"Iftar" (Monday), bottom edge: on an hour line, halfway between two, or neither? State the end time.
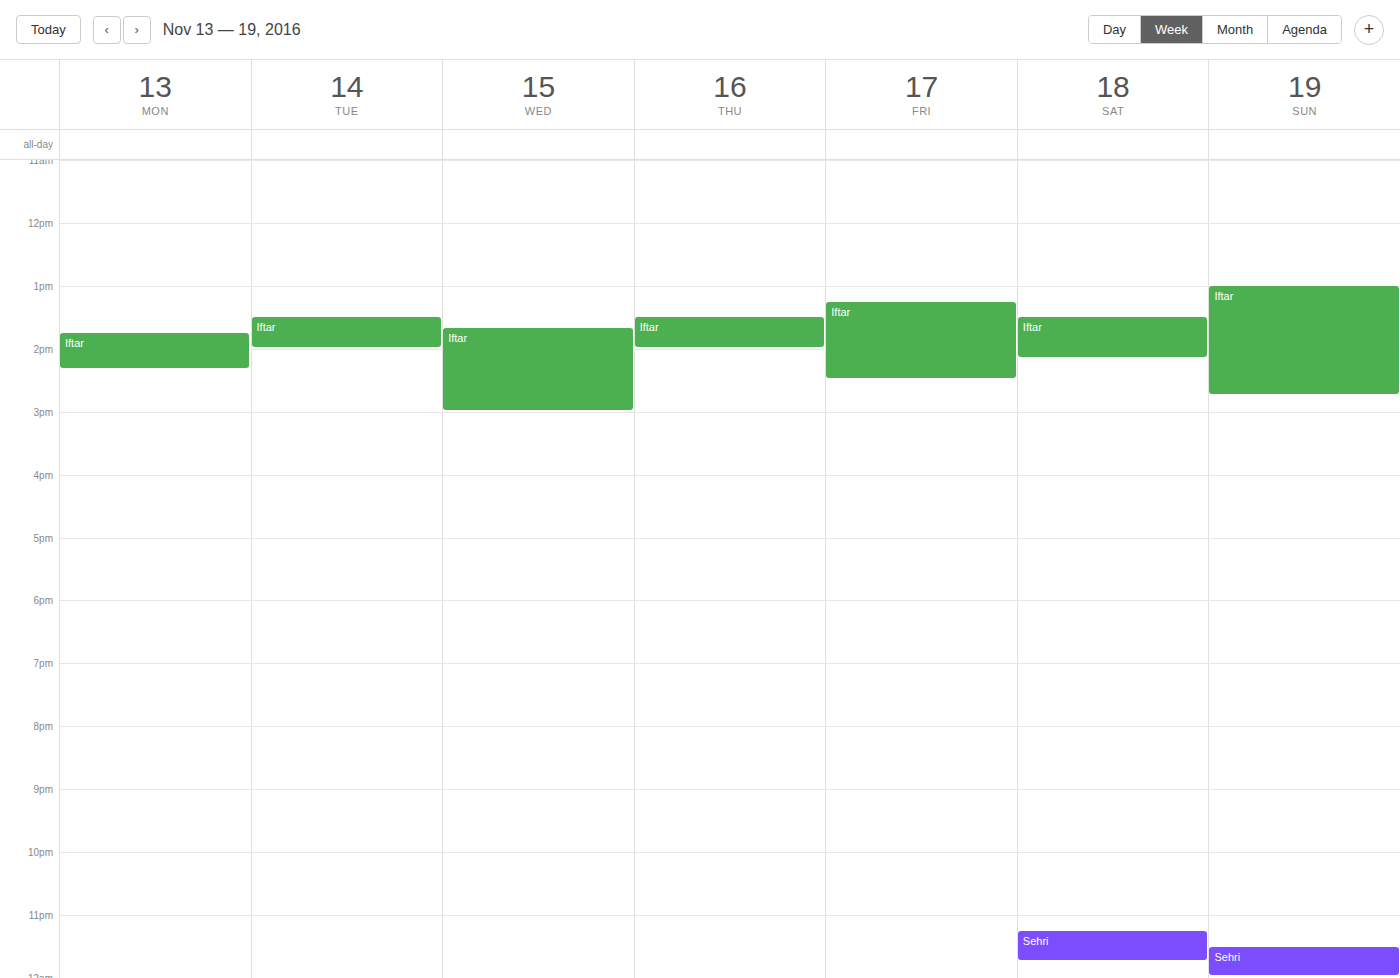
2:20 PM -- neither: 20 minutes below the 2 PM line and 40 minutes above the 3 PM line.